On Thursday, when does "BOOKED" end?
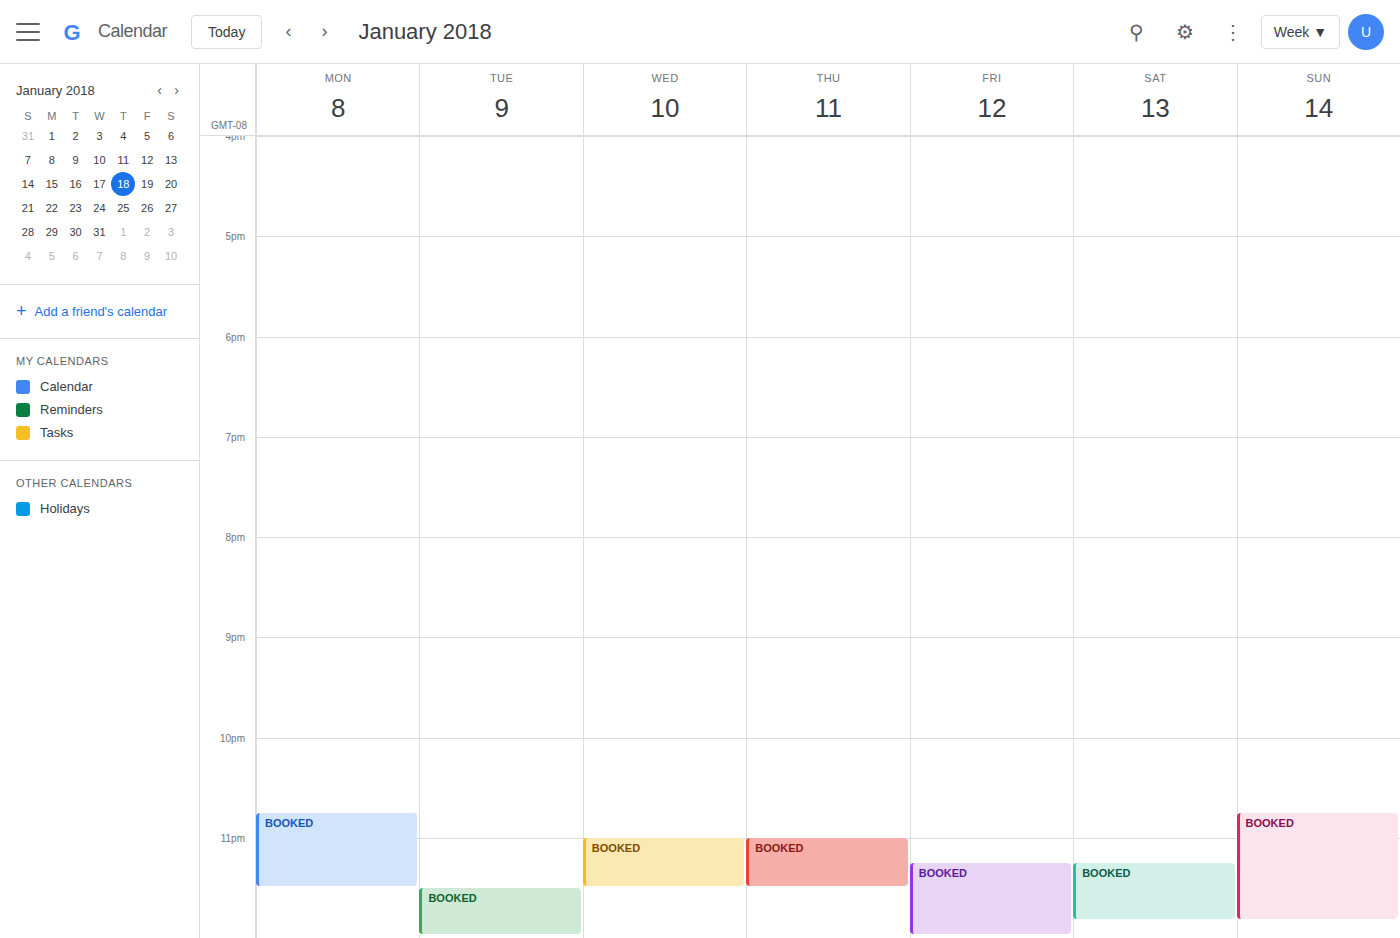
11:30 PM